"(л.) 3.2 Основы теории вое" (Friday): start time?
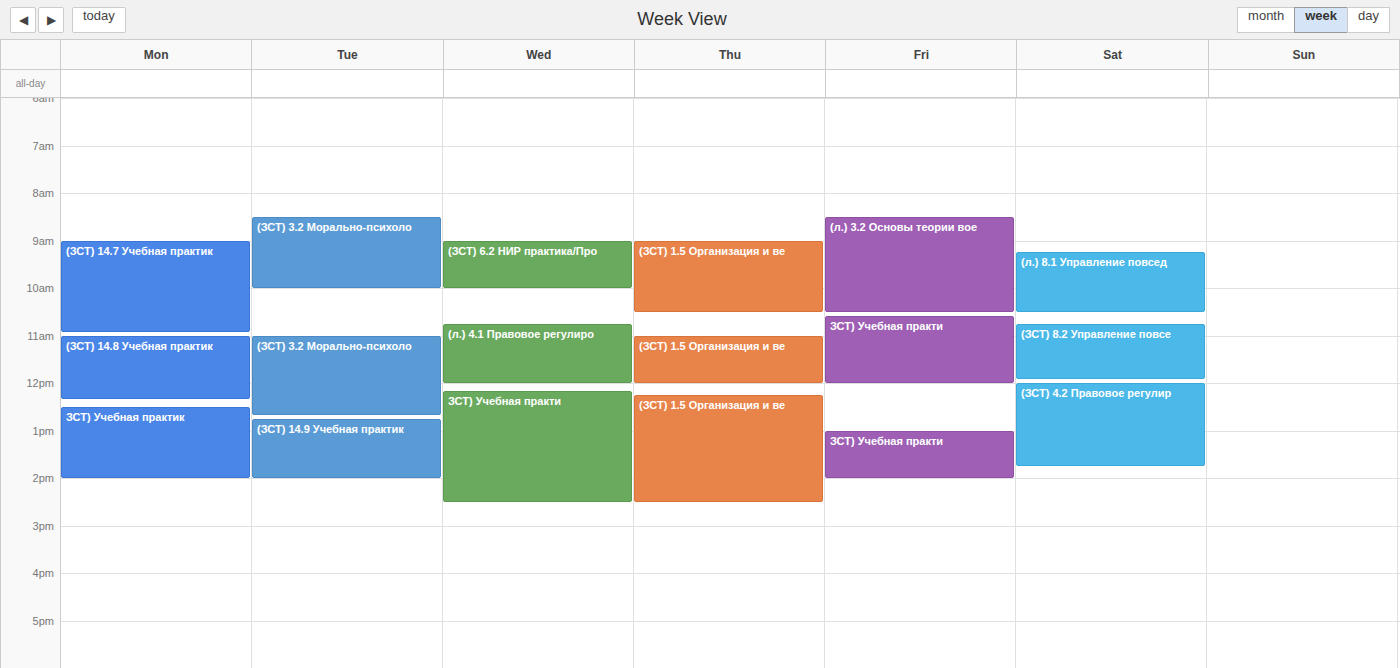
8:30 AM